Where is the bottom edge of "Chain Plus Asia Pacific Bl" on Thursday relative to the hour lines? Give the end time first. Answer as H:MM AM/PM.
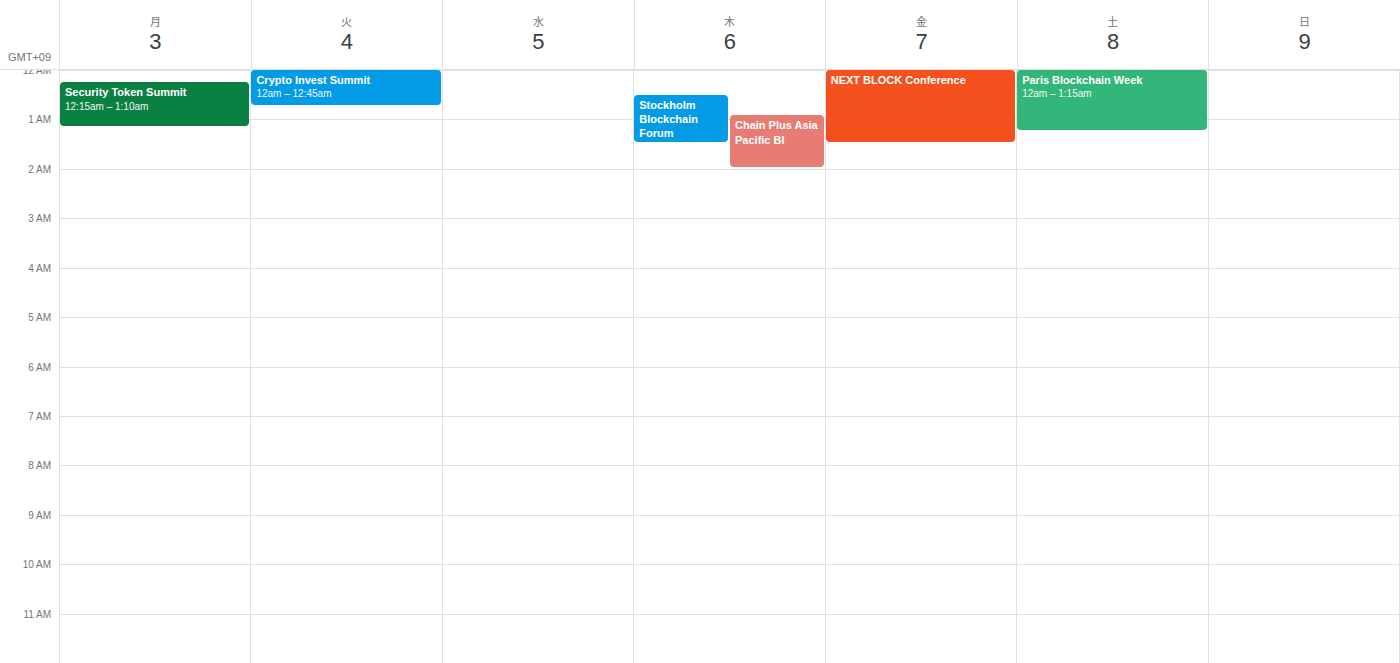
2:00 AM -- exactly on the 2 AM line.